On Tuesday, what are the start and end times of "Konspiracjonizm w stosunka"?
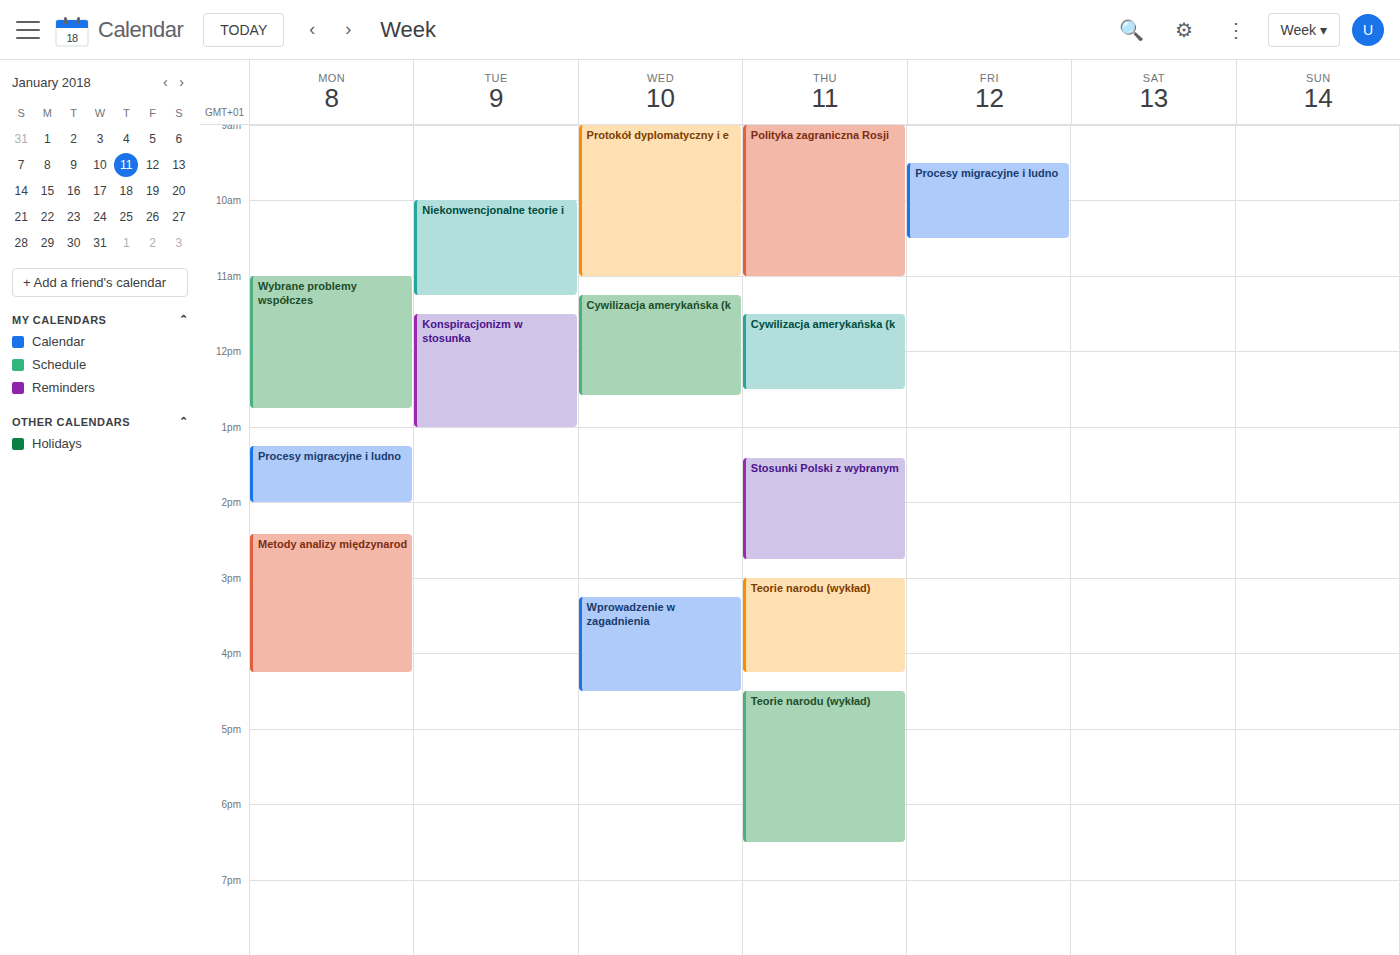
11:30 AM to 1:00 PM